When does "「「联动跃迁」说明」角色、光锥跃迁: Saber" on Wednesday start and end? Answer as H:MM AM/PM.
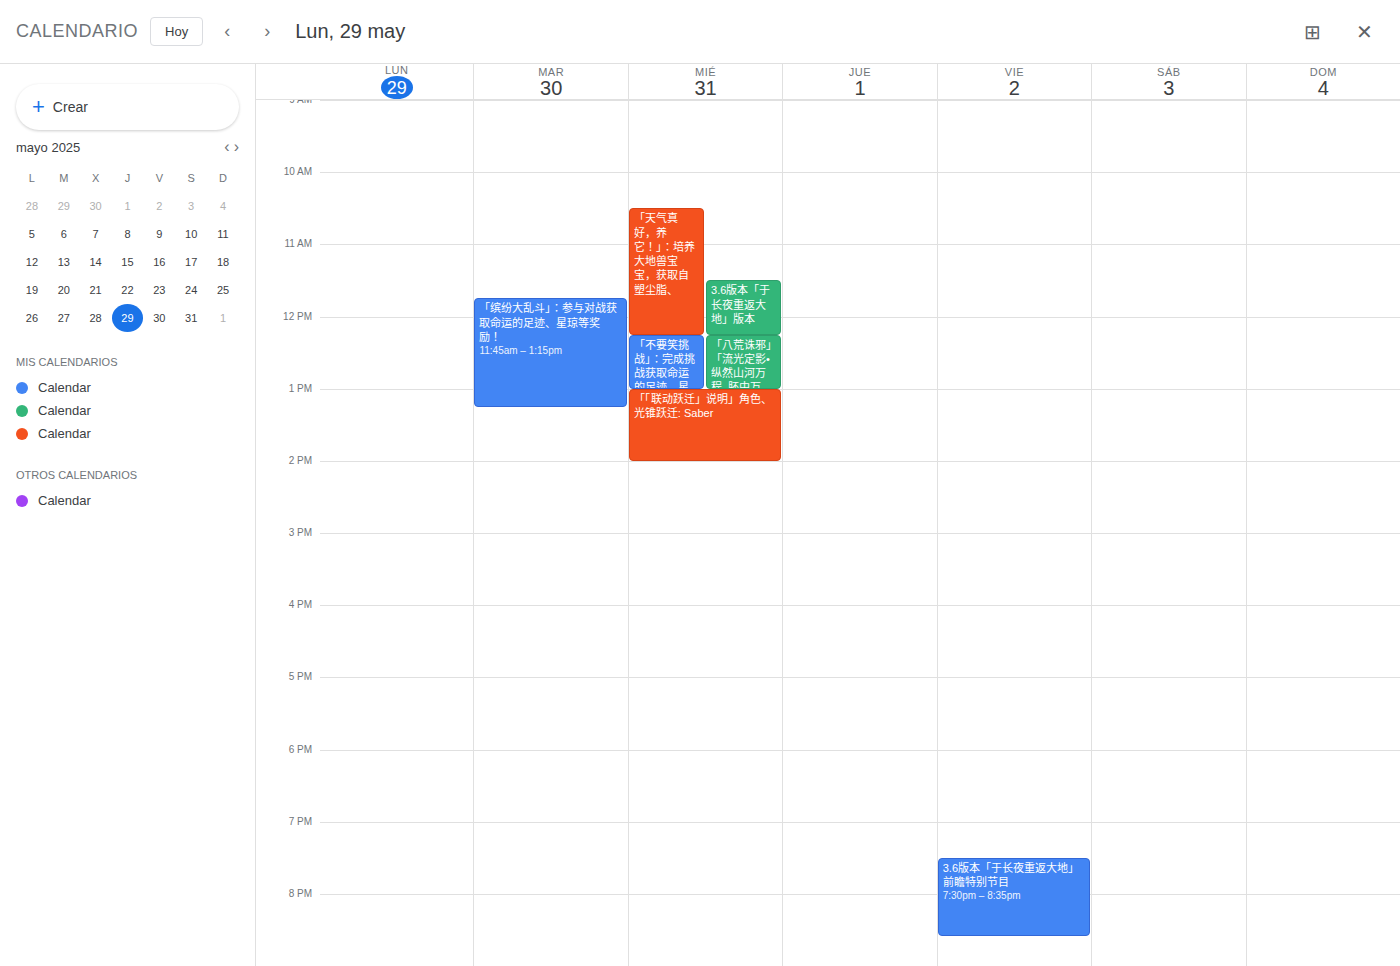
1:00 PM to 2:00 PM